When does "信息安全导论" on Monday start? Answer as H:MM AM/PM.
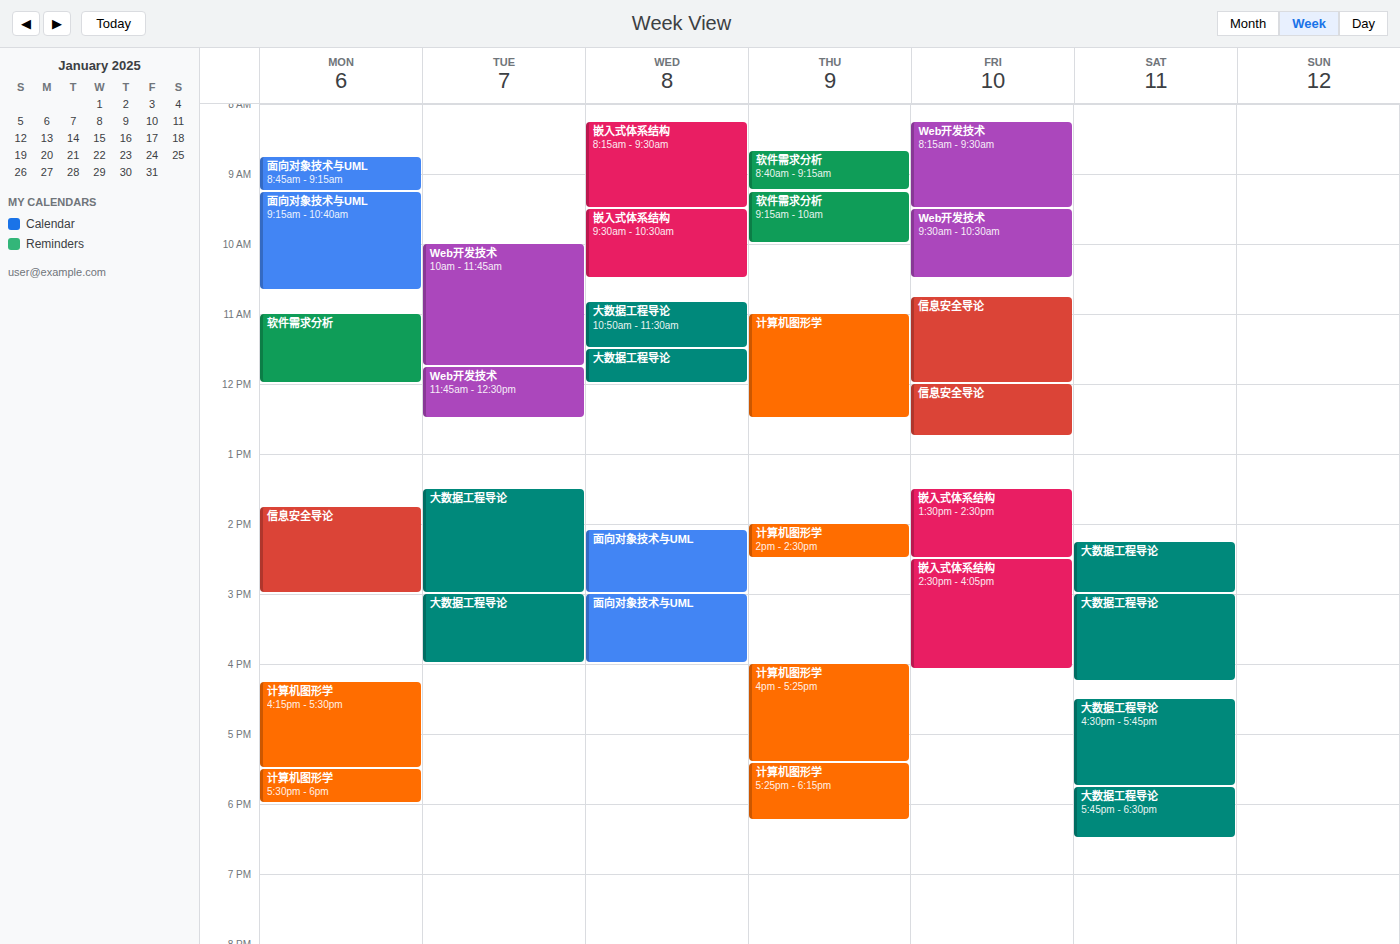
1:45 PM